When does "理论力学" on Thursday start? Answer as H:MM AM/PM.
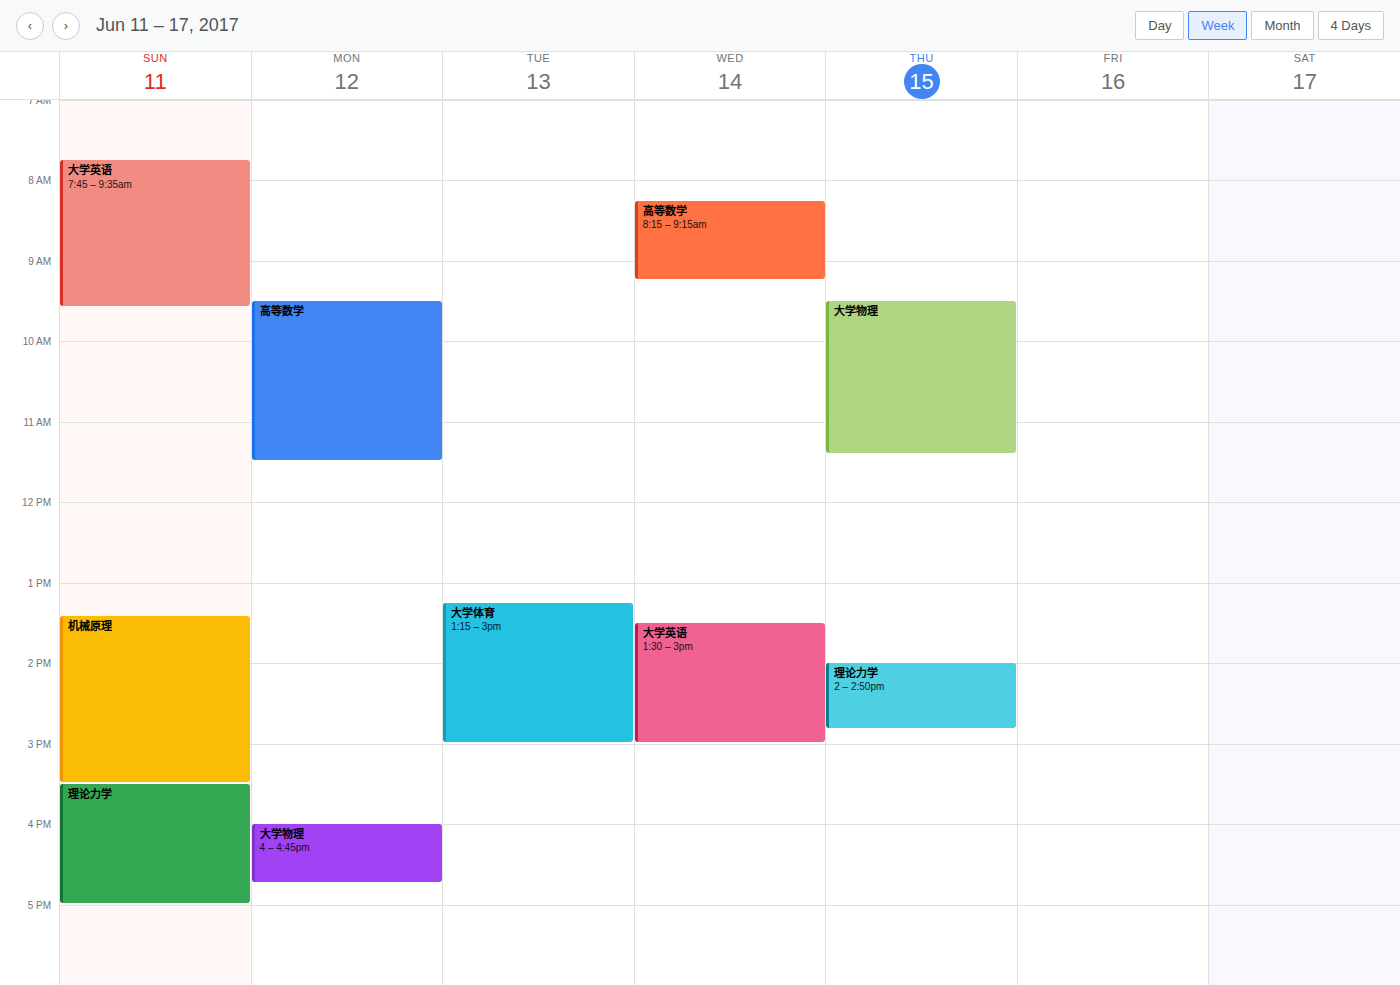
2:00 PM